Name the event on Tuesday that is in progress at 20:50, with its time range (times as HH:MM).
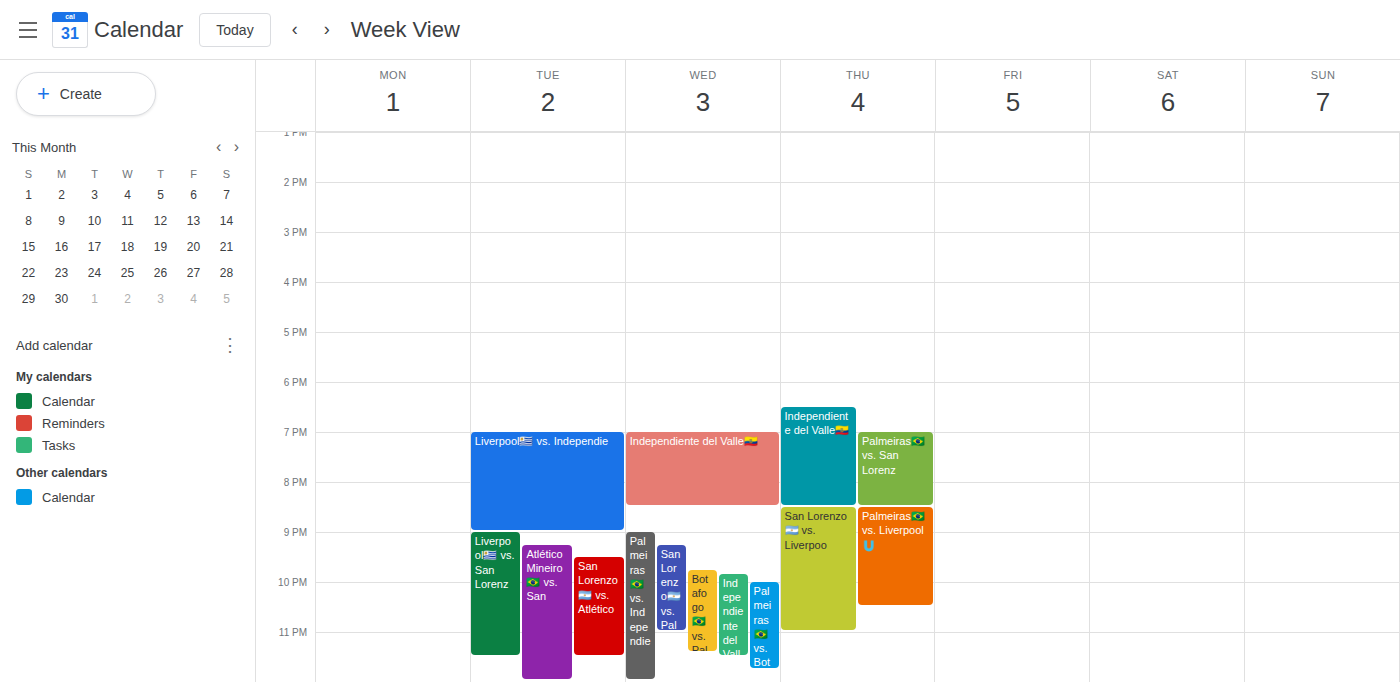
"Liverpool🇺🇾 vs. Independie", 19:00 to 21:00